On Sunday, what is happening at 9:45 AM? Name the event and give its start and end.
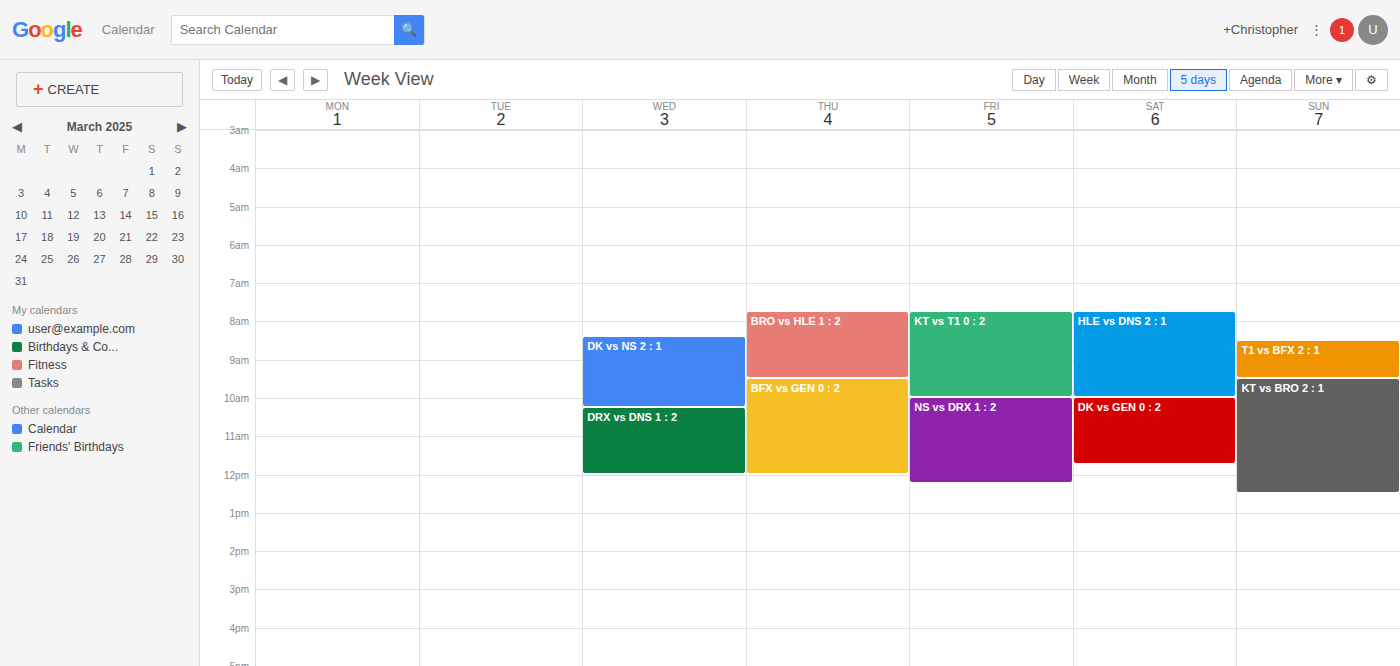
"KT vs BRO 2 : 1", 9:30 AM to 12:30 PM